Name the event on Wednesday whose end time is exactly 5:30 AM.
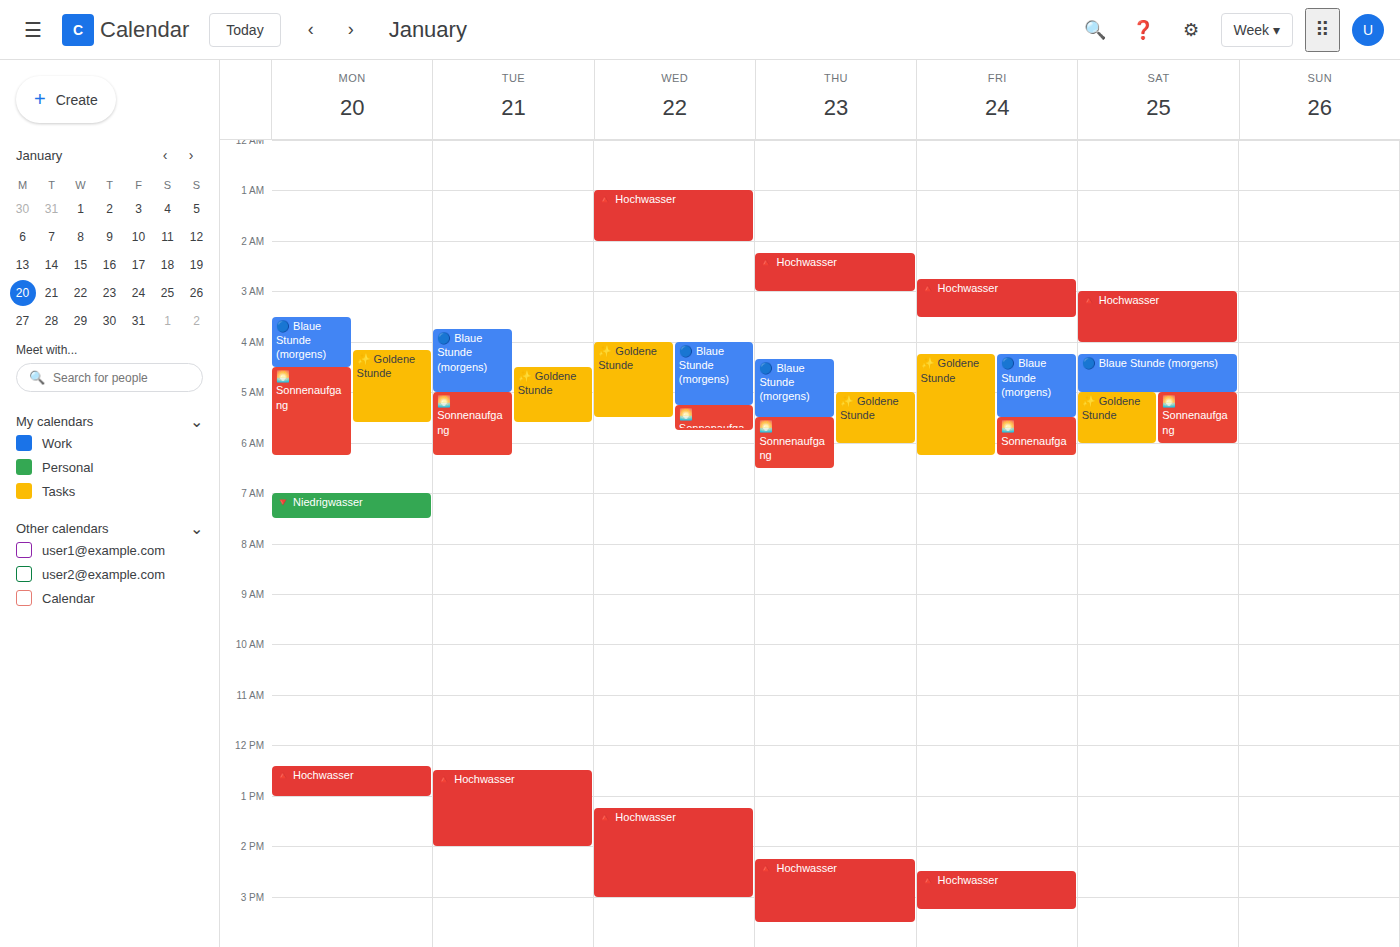
"✨ Goldene Stunde"